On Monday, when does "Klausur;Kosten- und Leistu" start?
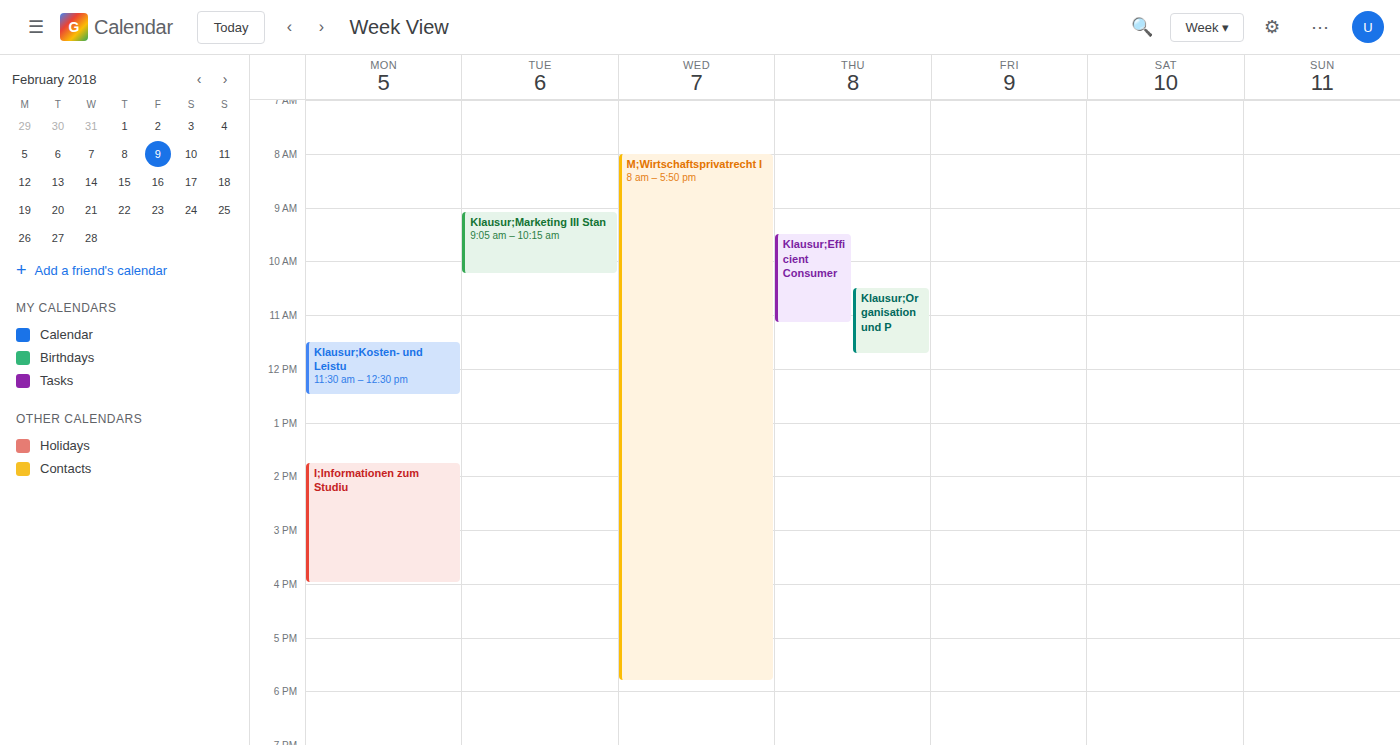
11:30 AM